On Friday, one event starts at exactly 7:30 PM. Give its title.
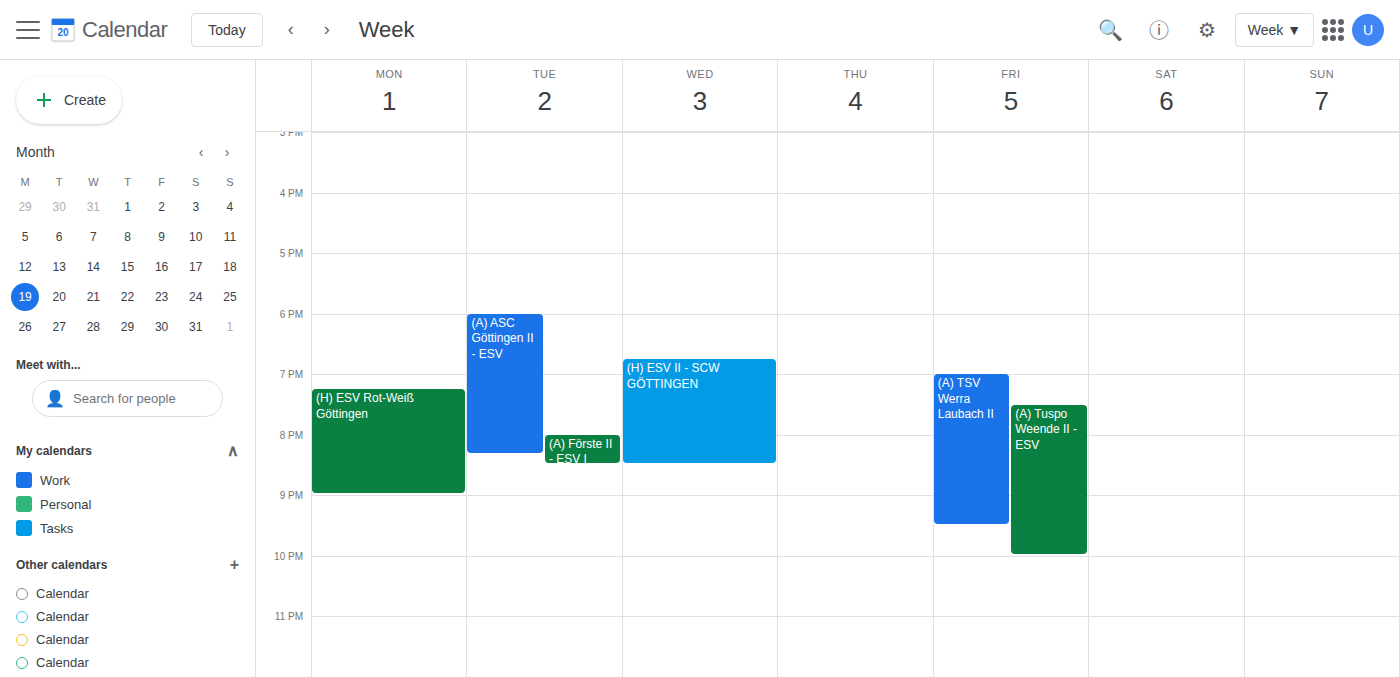
"(A) Tuspo Weende II - ESV"